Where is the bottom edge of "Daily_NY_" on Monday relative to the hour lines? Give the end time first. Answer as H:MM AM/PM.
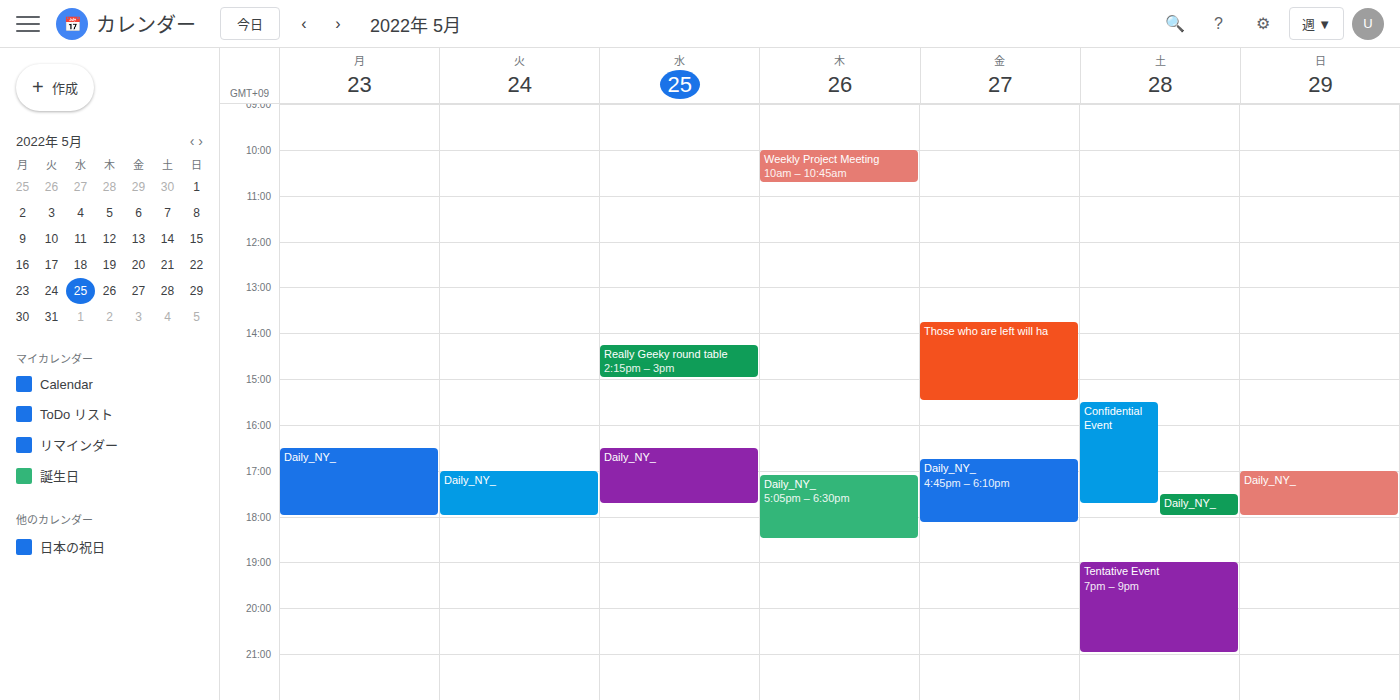
6:00 PM -- exactly on the 6 PM line.